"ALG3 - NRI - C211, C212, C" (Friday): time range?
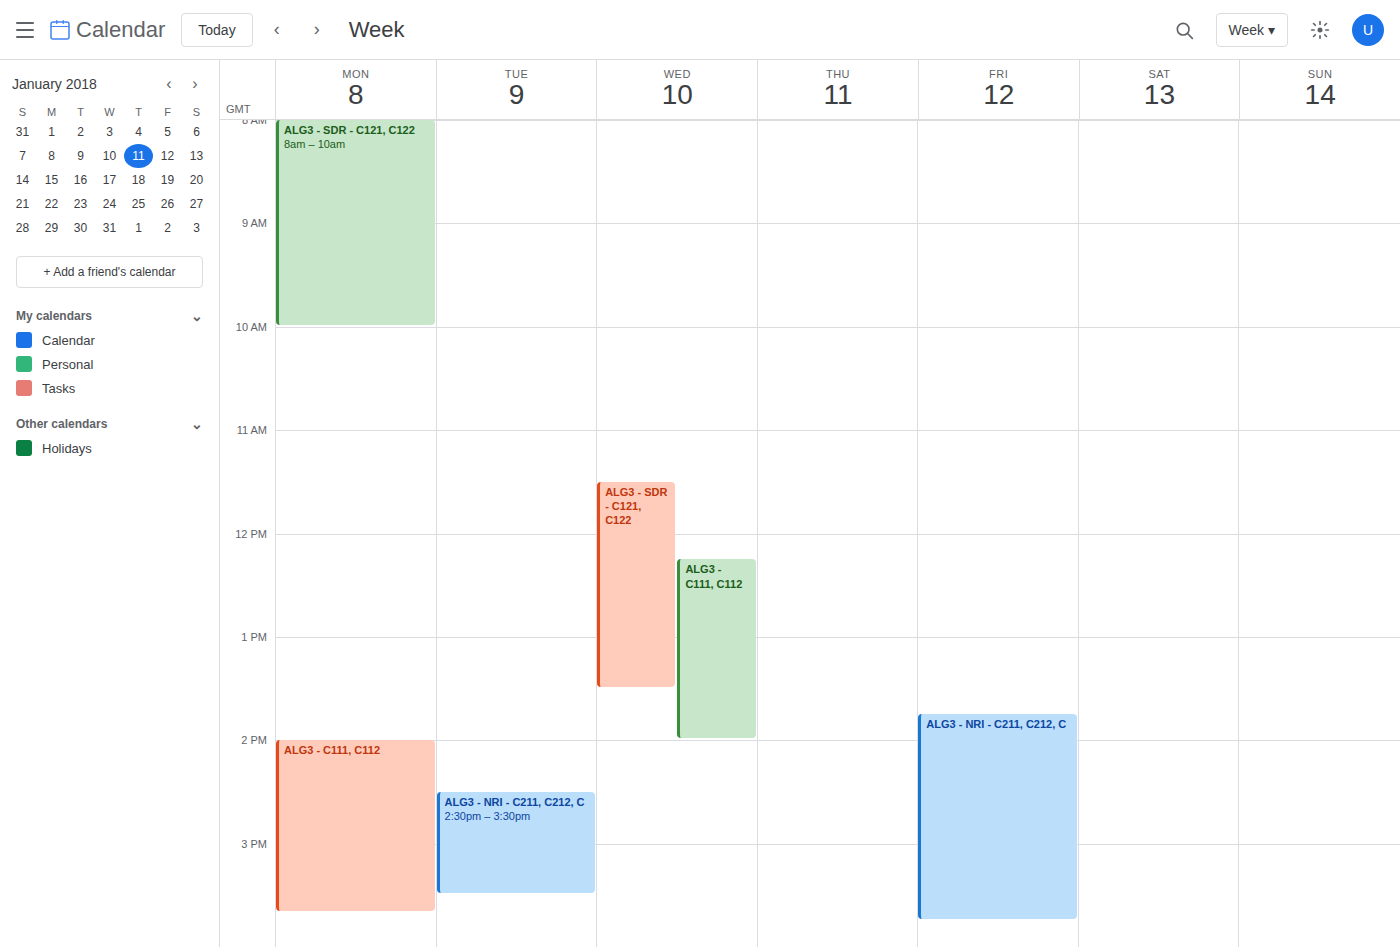
1:45 PM to 3:45 PM